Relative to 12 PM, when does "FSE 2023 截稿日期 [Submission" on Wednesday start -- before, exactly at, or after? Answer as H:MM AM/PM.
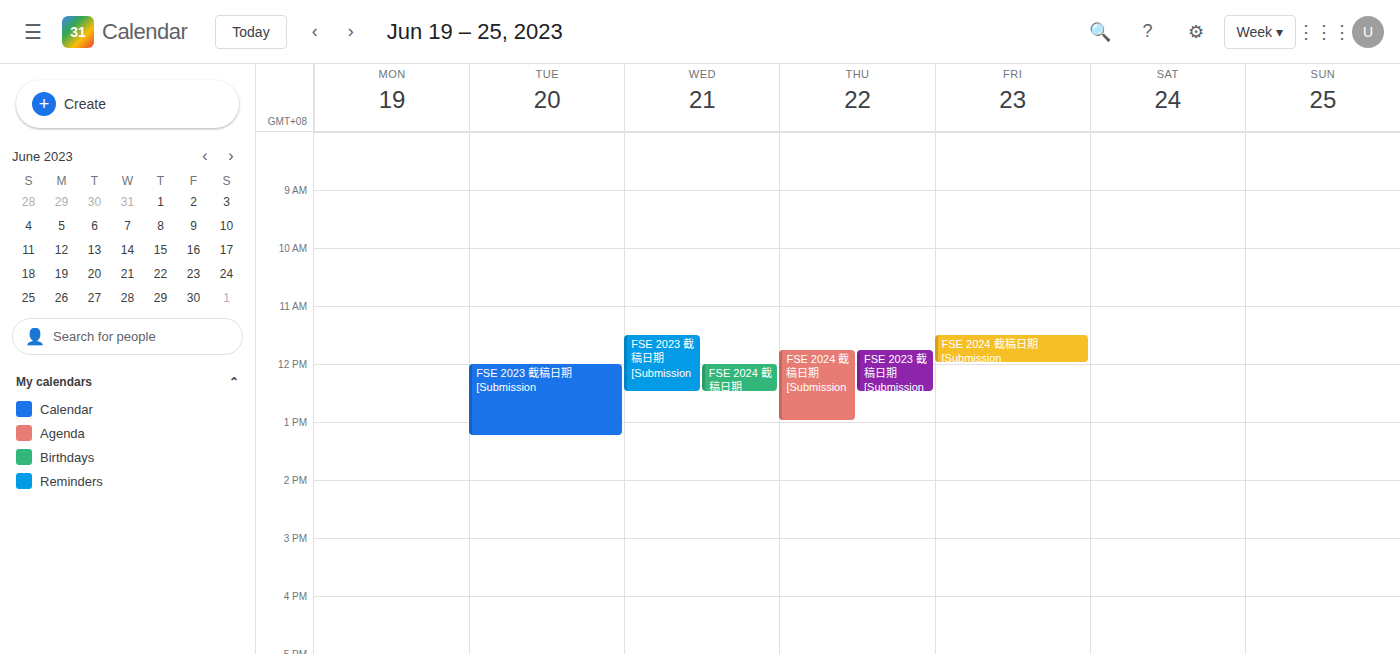
11:30 AM -- before 12 PM, 30 minutes above the 12 PM line.